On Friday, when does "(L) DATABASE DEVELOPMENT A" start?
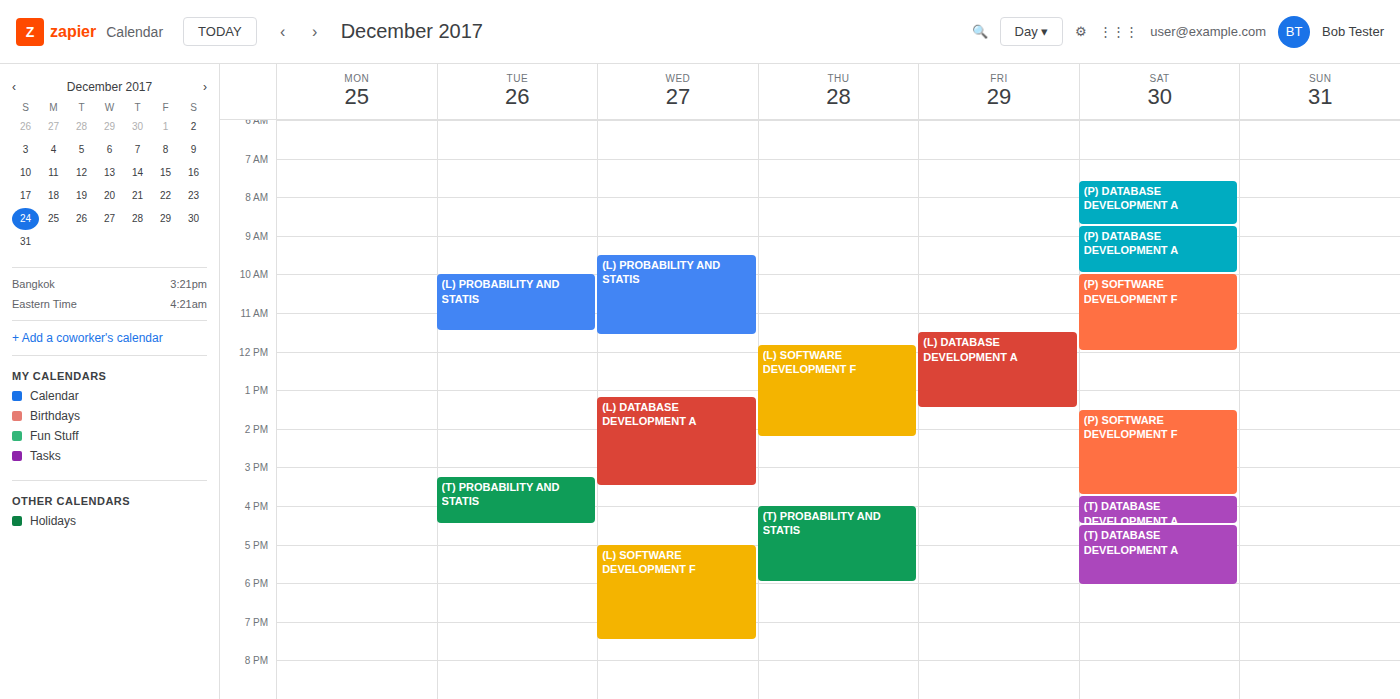
11:30 AM